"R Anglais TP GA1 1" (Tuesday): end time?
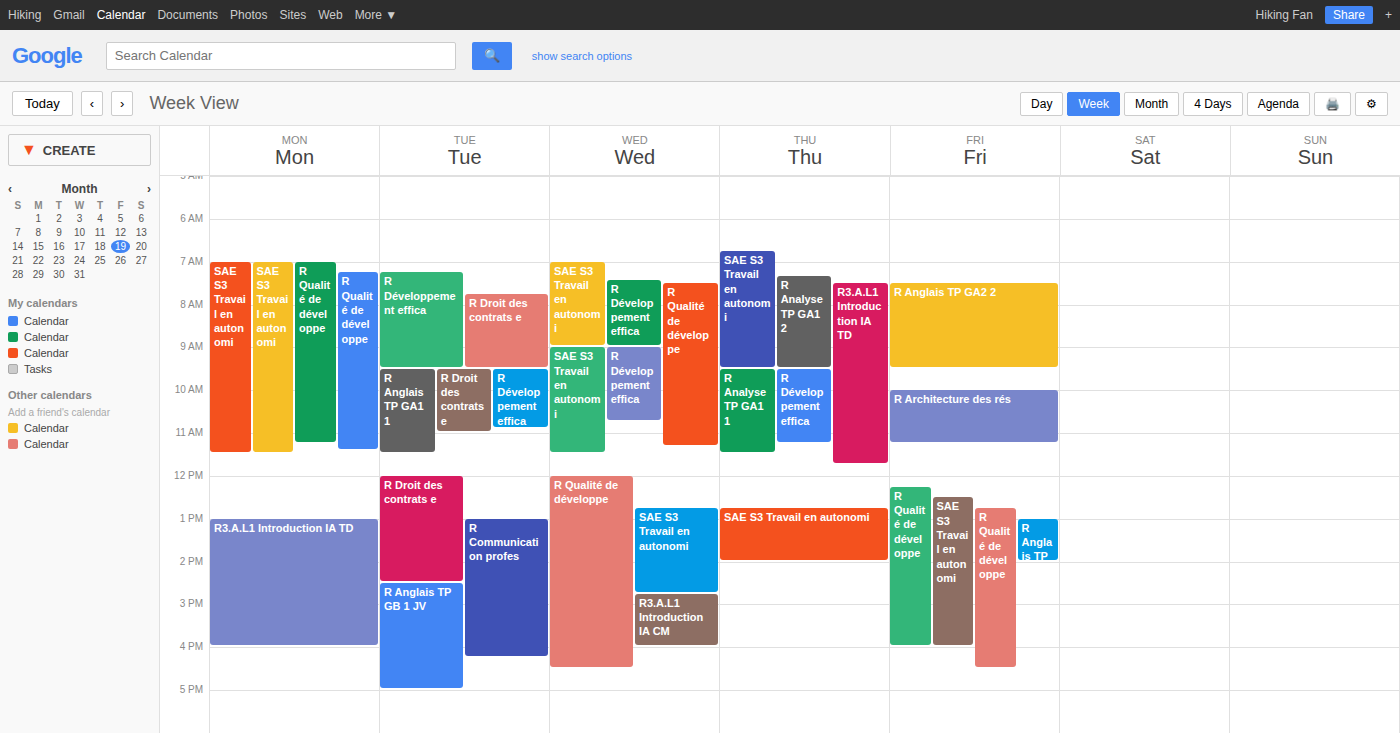
11:30